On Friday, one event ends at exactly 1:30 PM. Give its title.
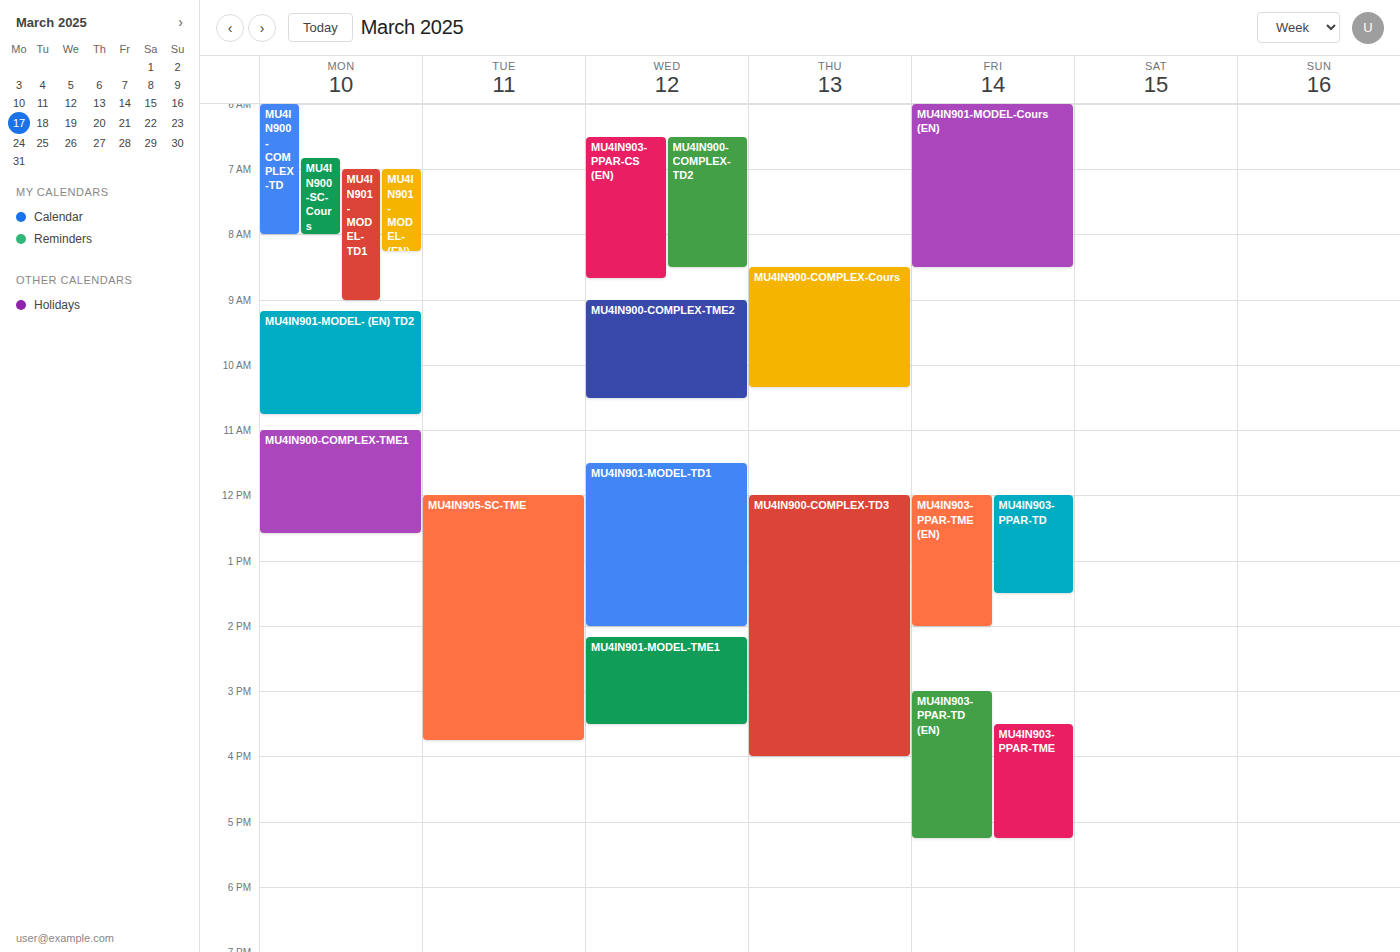
"MU4IN903-PPAR-TD"